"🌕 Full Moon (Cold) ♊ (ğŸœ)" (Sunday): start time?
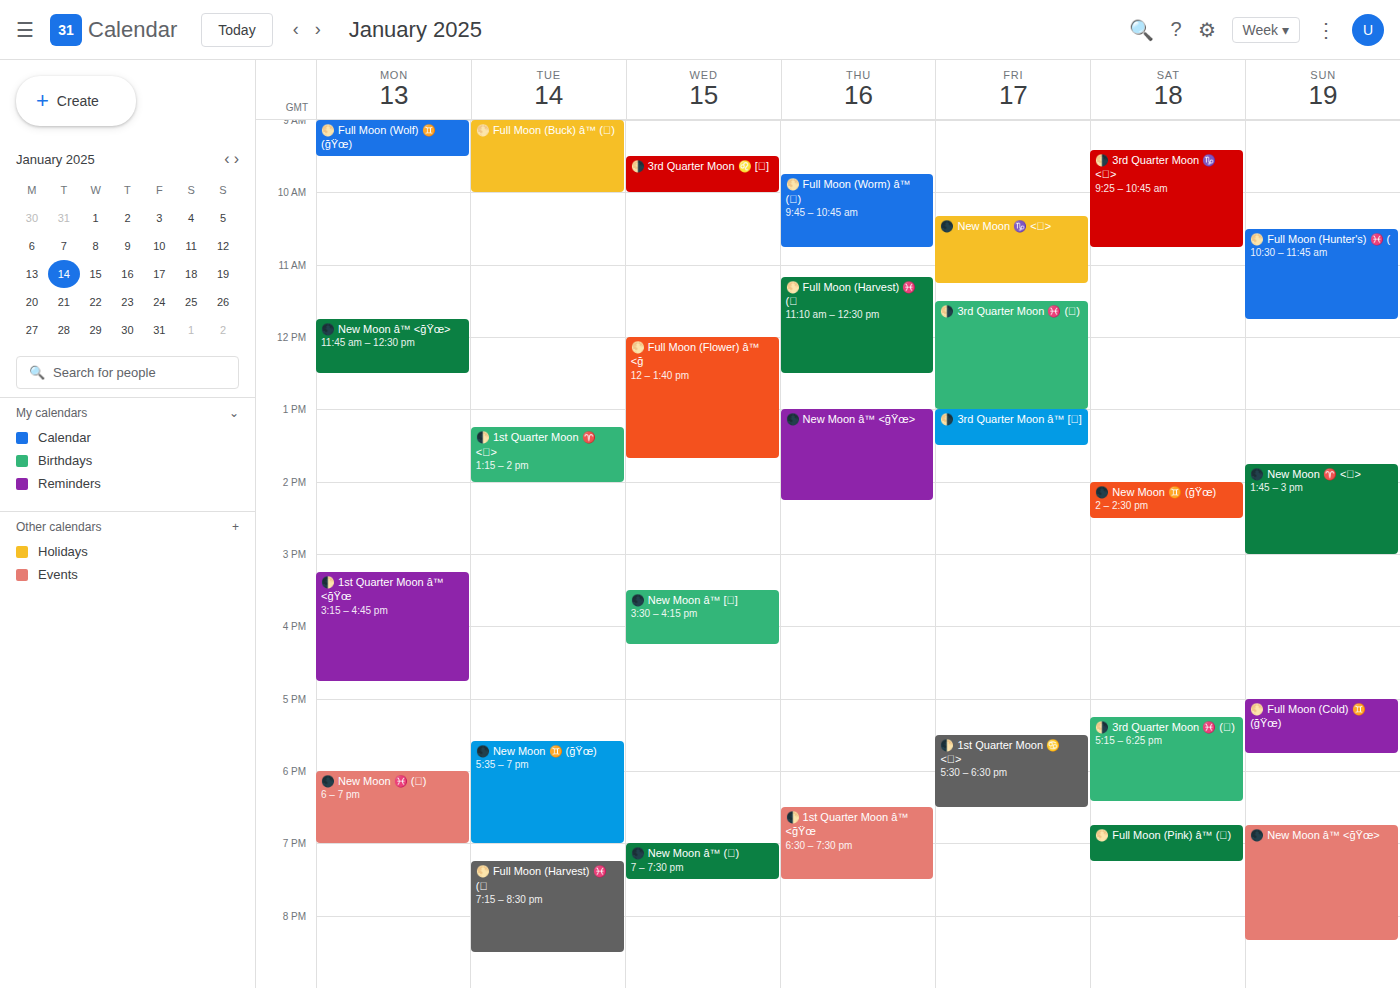
5:00 PM